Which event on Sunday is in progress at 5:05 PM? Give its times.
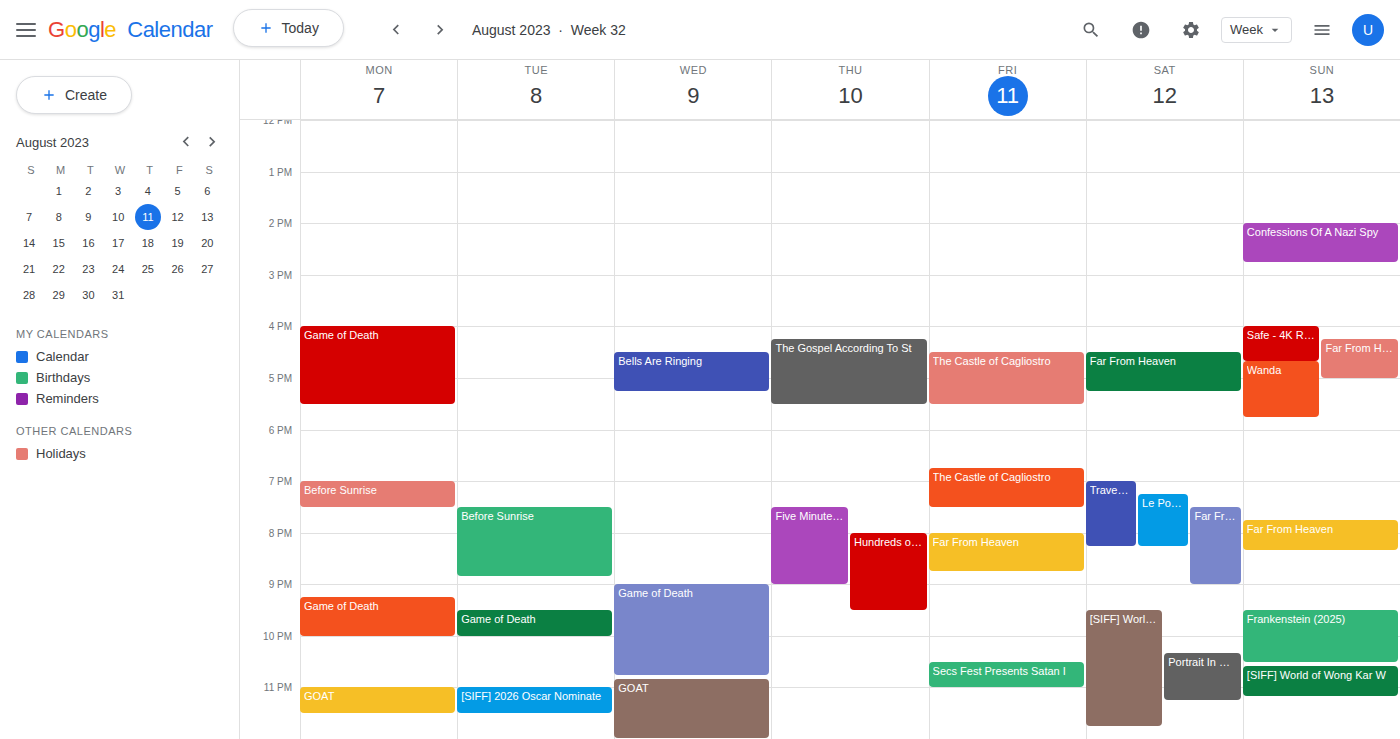
"Wanda", 4:40 PM to 5:45 PM